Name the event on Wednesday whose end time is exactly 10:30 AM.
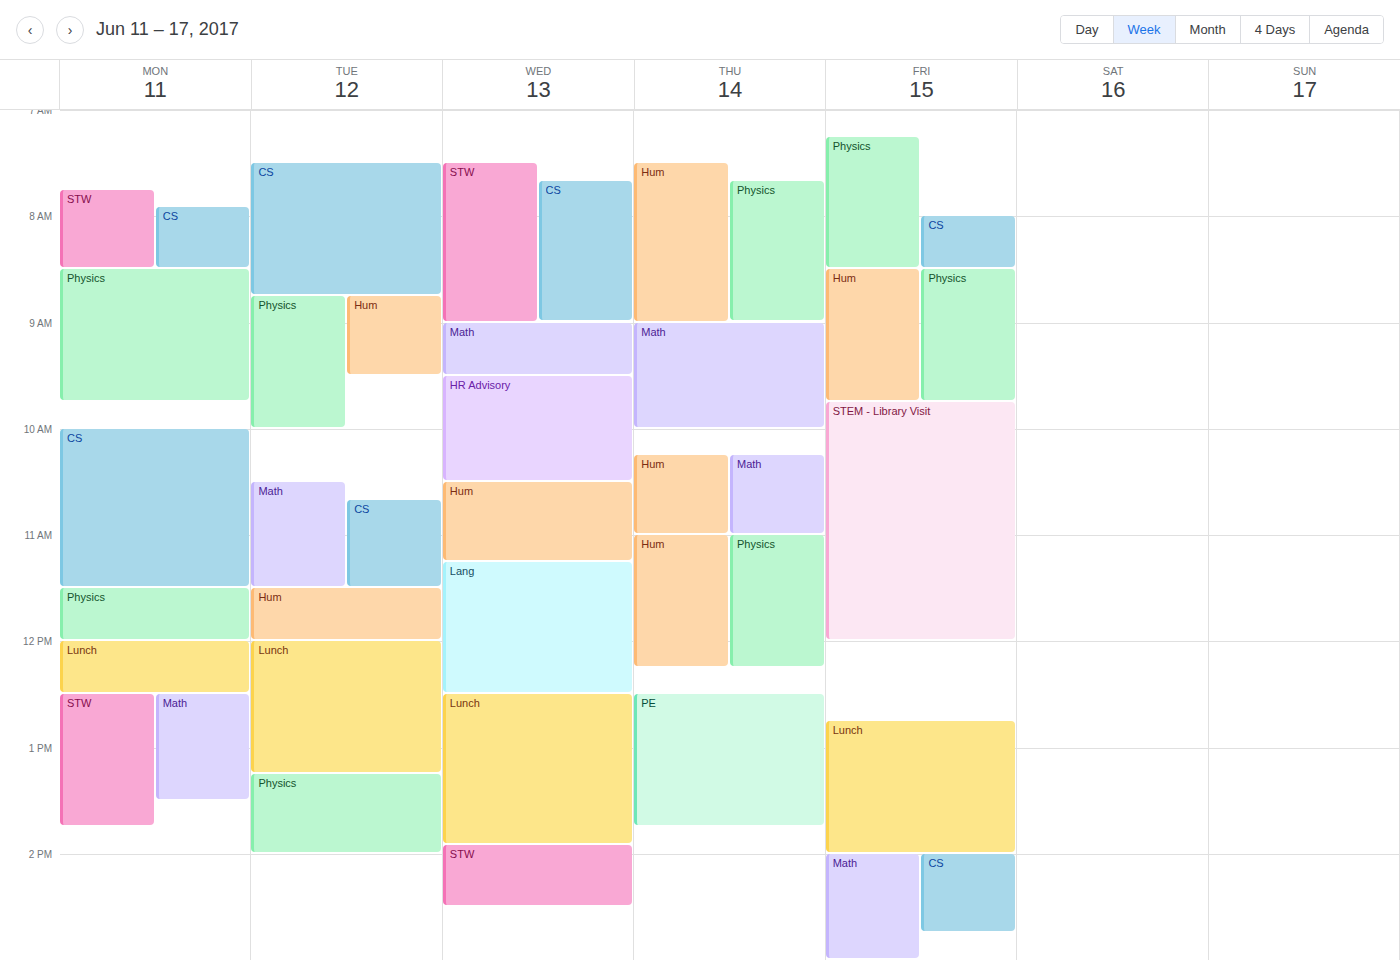
"HR Advisory"